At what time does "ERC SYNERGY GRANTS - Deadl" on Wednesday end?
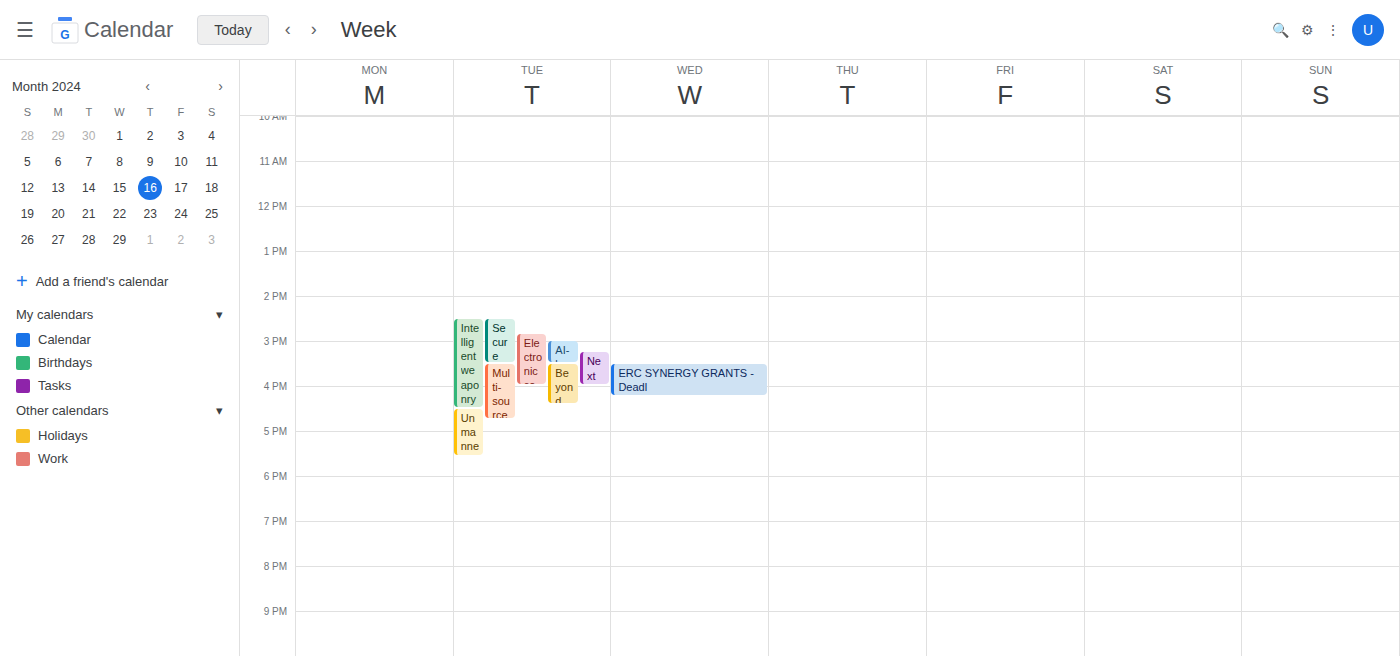
4:15 PM